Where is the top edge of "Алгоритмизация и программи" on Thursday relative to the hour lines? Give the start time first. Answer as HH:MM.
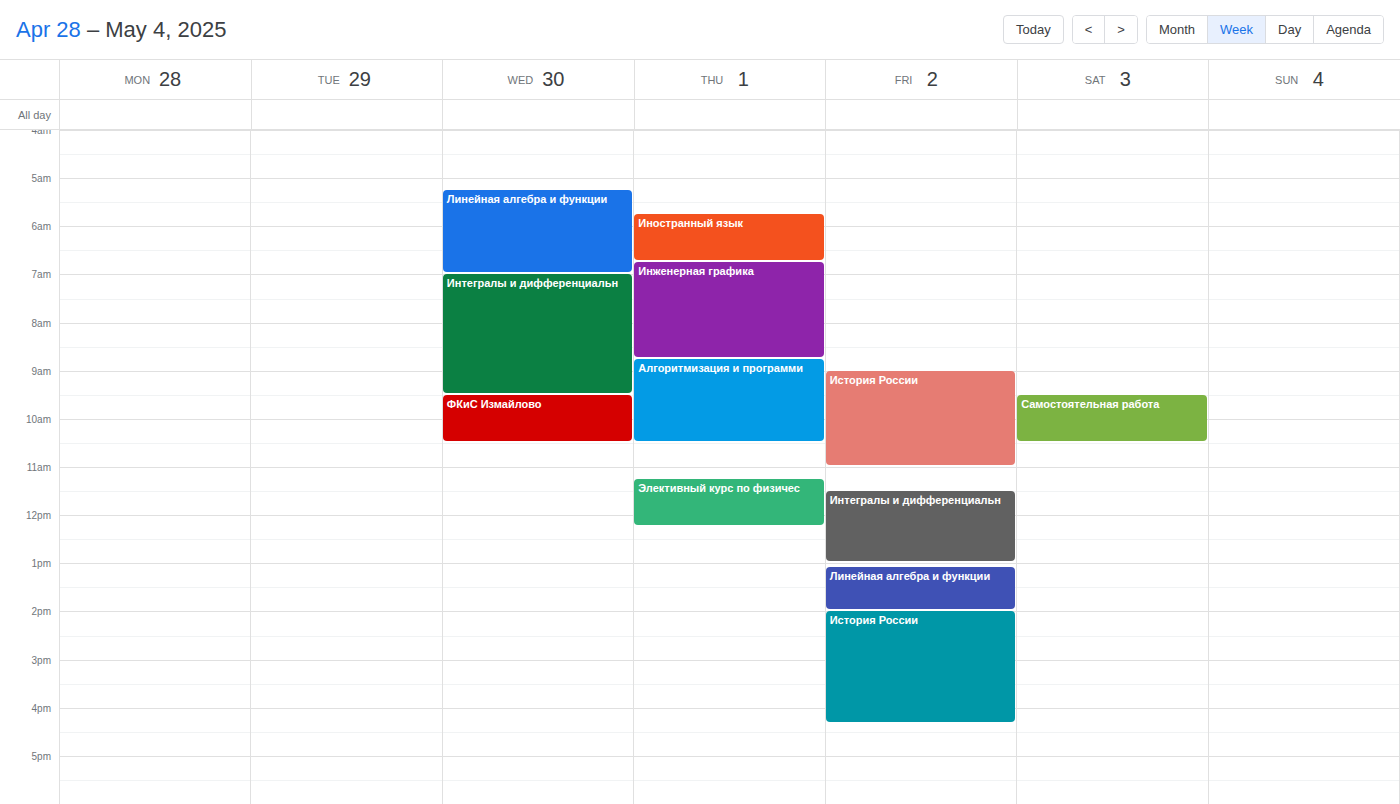
08:45 -- neither: three quarters of the way from the 08:00 line to the 09:00 line.